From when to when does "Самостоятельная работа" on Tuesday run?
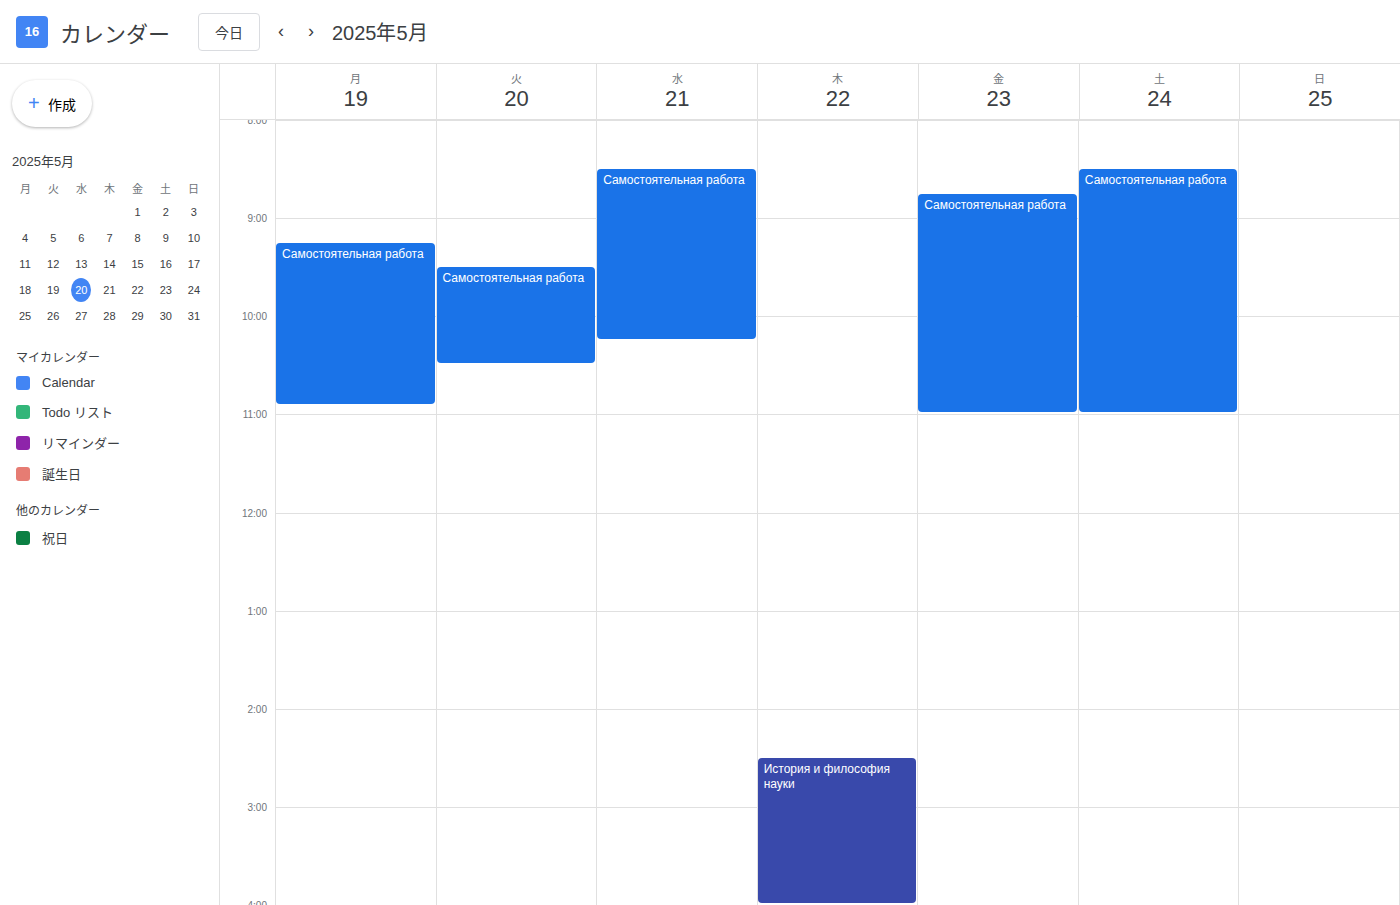
09:30 to 10:30